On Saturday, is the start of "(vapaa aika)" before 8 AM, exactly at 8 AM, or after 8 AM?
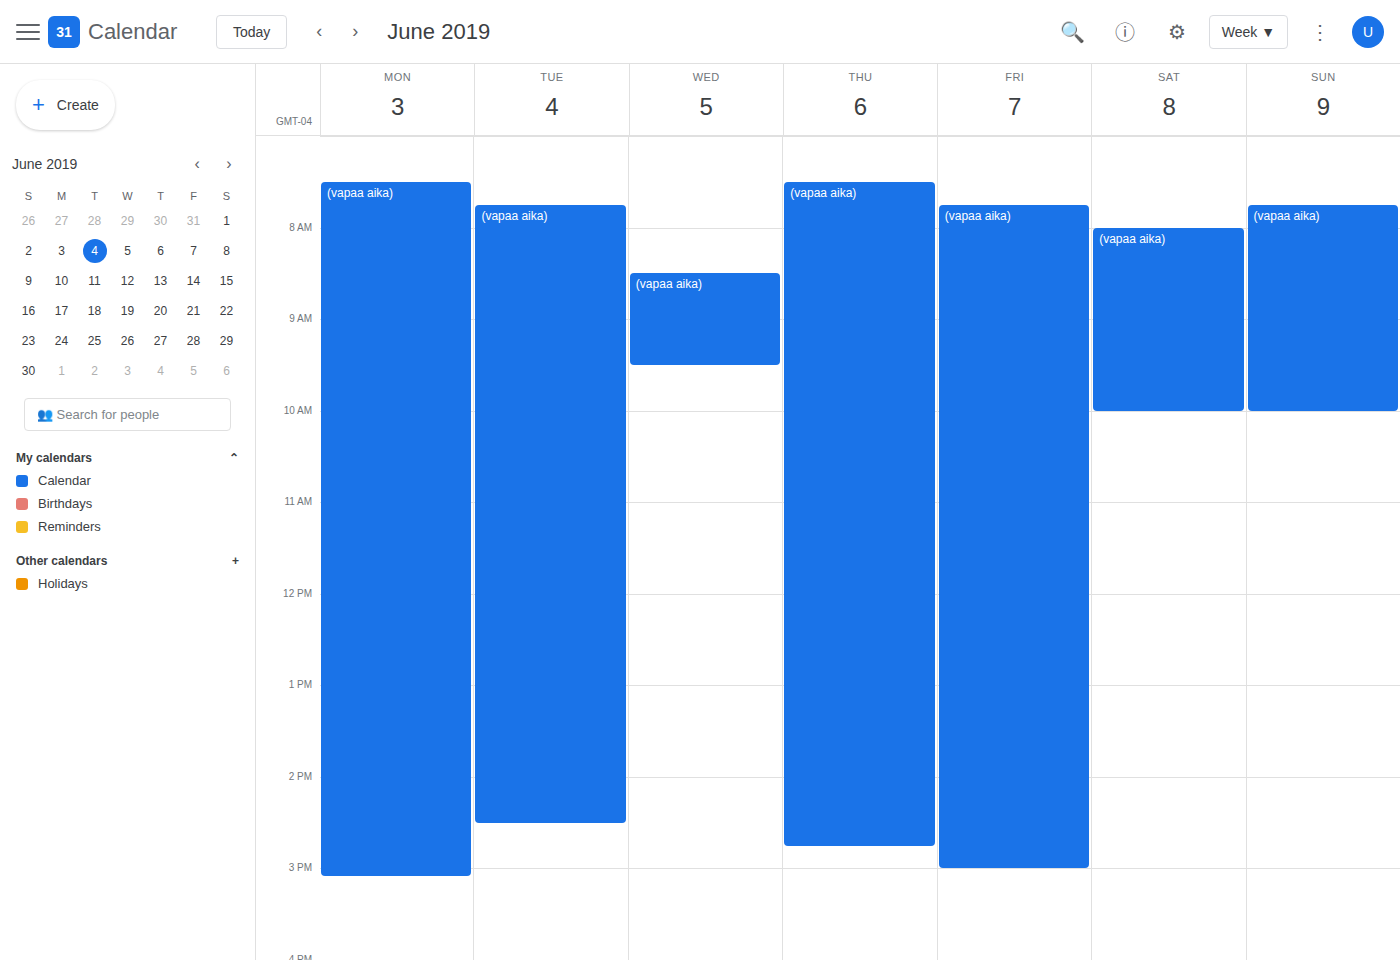
8:00 AM -- exactly at 8 AM, on the 8 AM line.